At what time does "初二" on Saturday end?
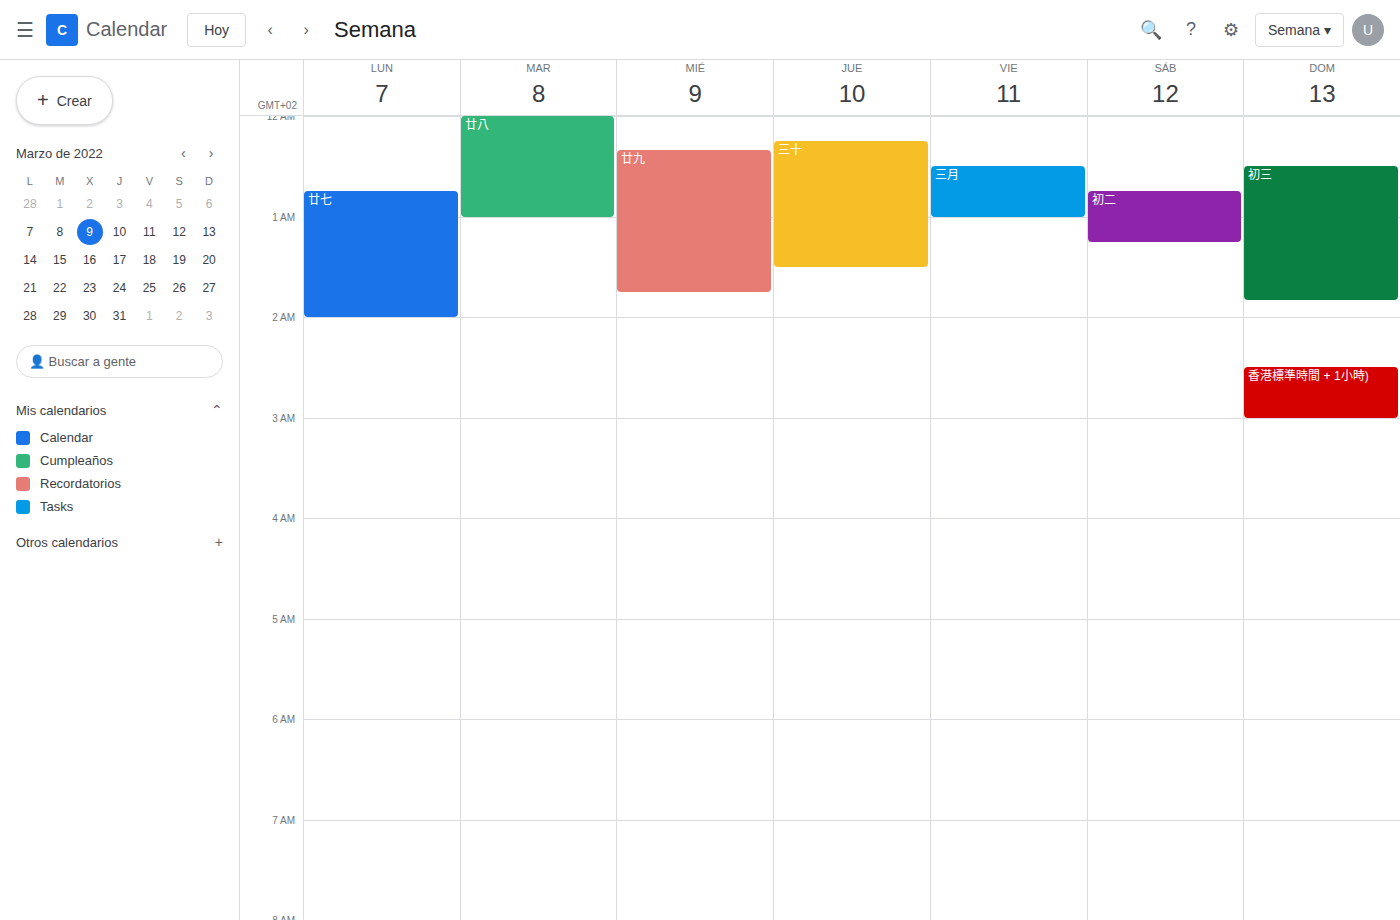
1:15 AM